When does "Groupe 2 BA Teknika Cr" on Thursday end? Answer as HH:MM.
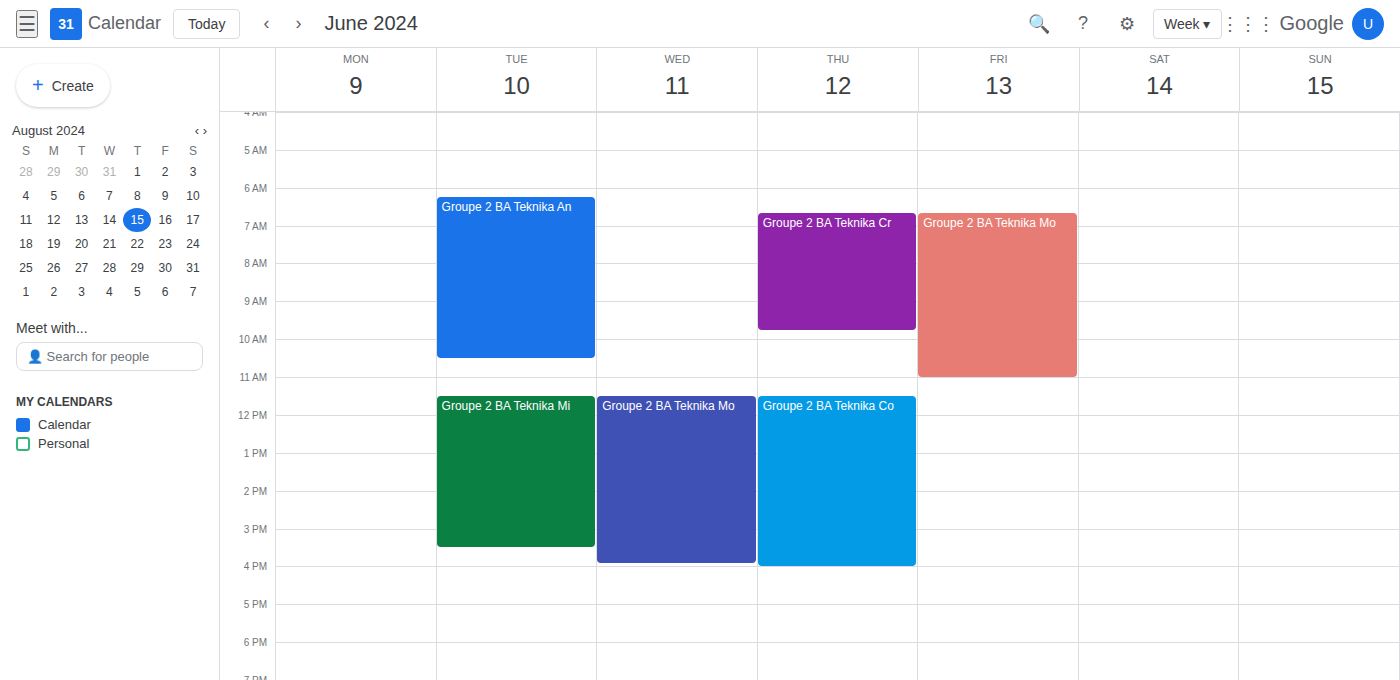
09:45